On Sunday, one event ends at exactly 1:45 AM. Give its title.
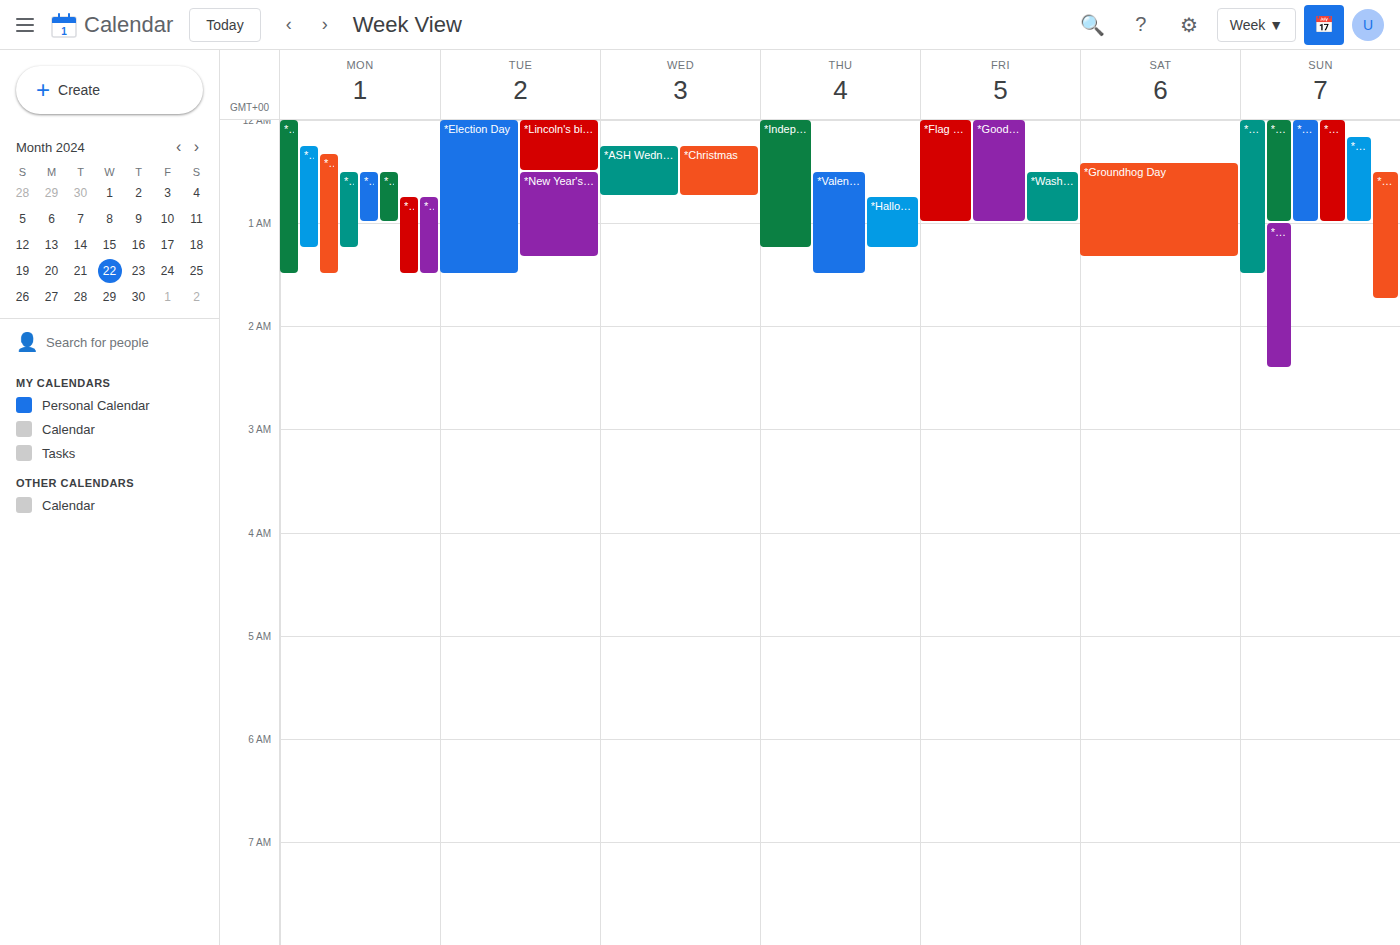
"*Palm Sunday"